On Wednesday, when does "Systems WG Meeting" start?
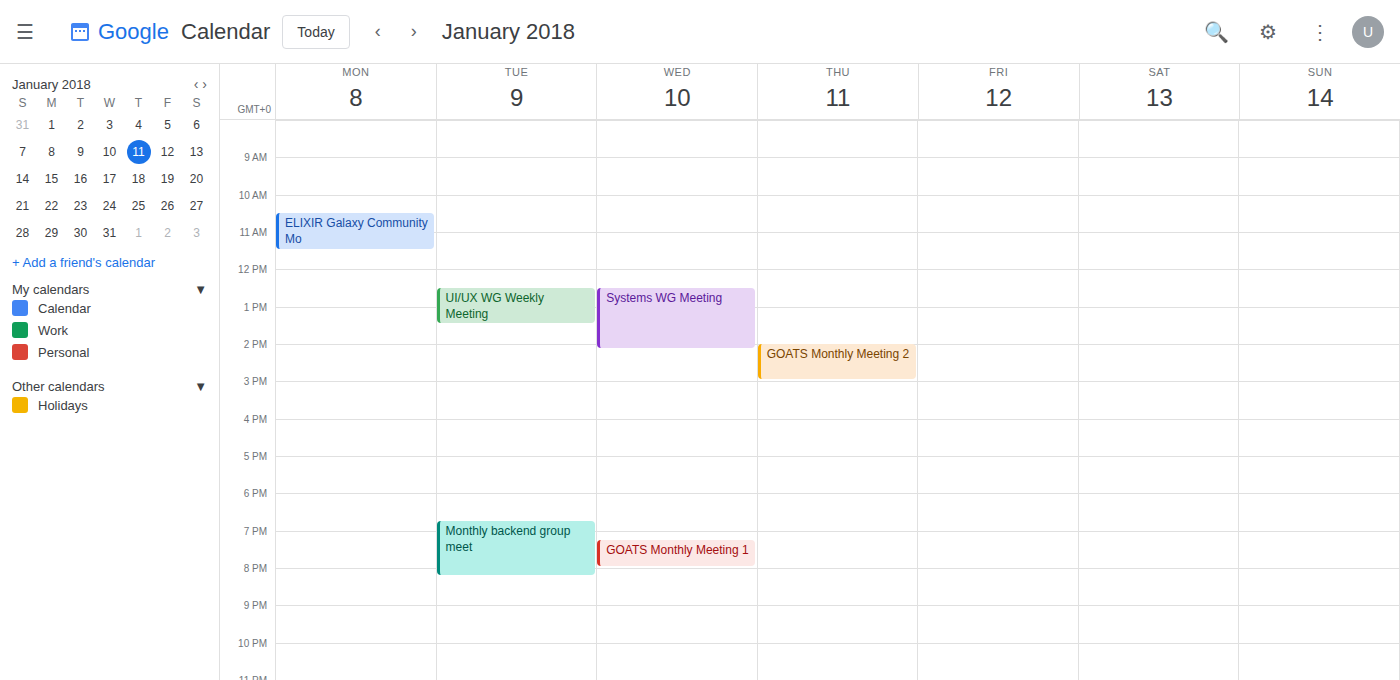
12:30 PM